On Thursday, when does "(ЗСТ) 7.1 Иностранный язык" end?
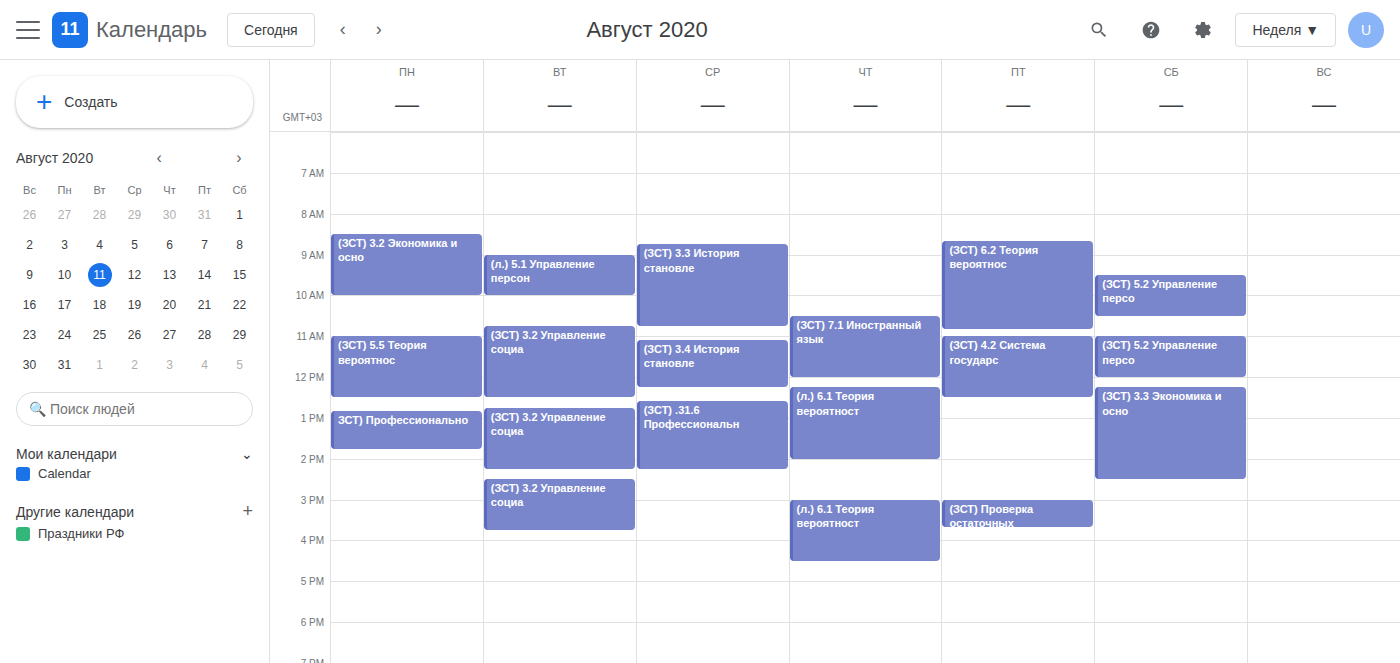
12:00 PM